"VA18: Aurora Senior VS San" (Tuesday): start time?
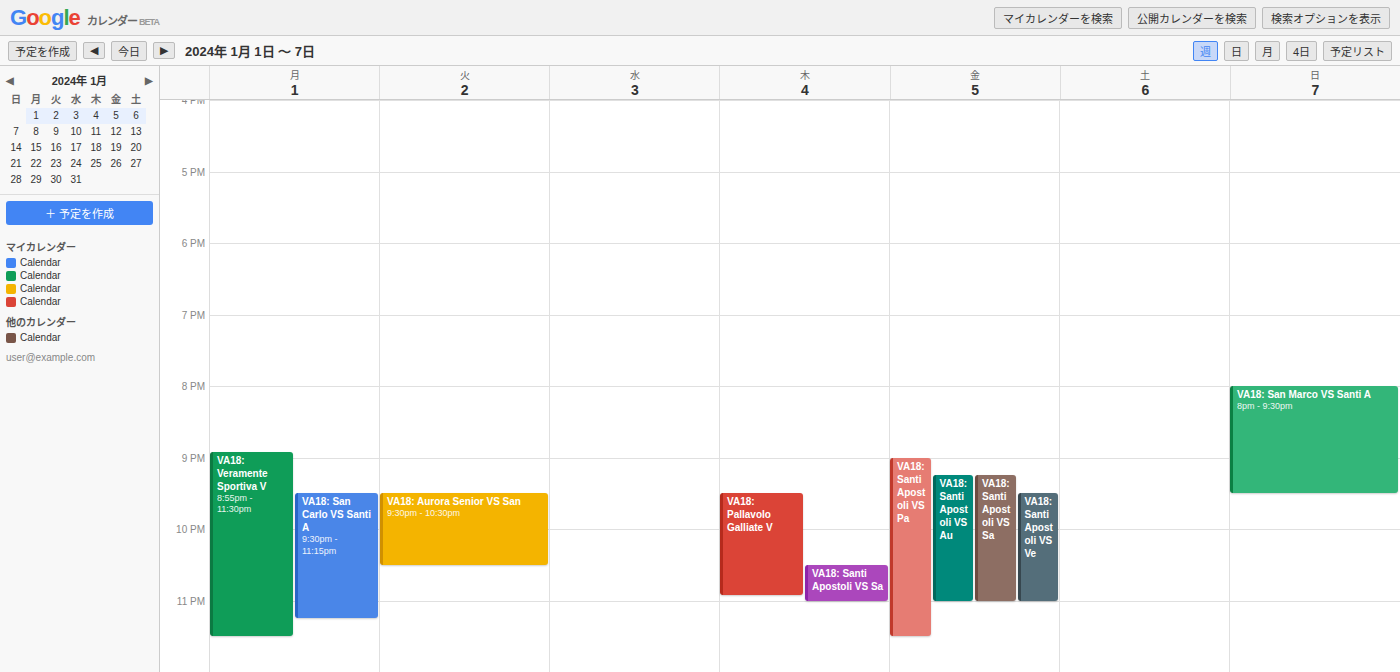
9:30 PM